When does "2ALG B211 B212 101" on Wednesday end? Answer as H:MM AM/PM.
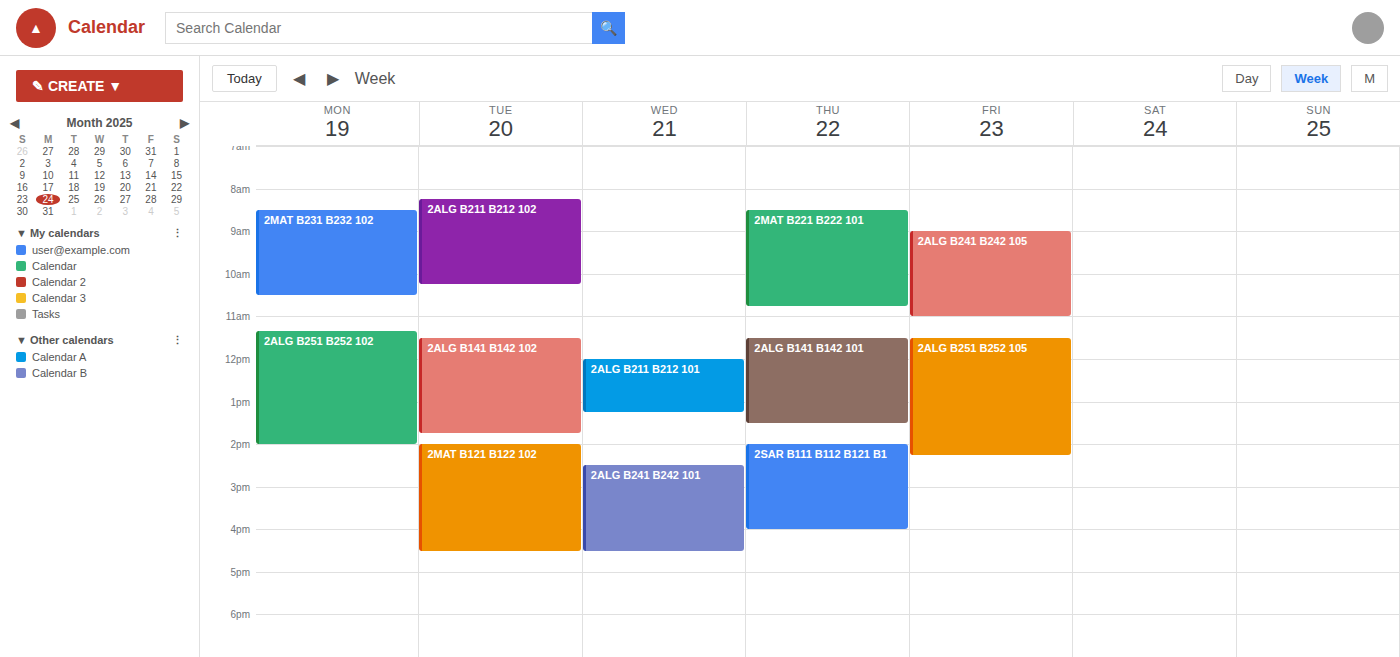
1:15 PM